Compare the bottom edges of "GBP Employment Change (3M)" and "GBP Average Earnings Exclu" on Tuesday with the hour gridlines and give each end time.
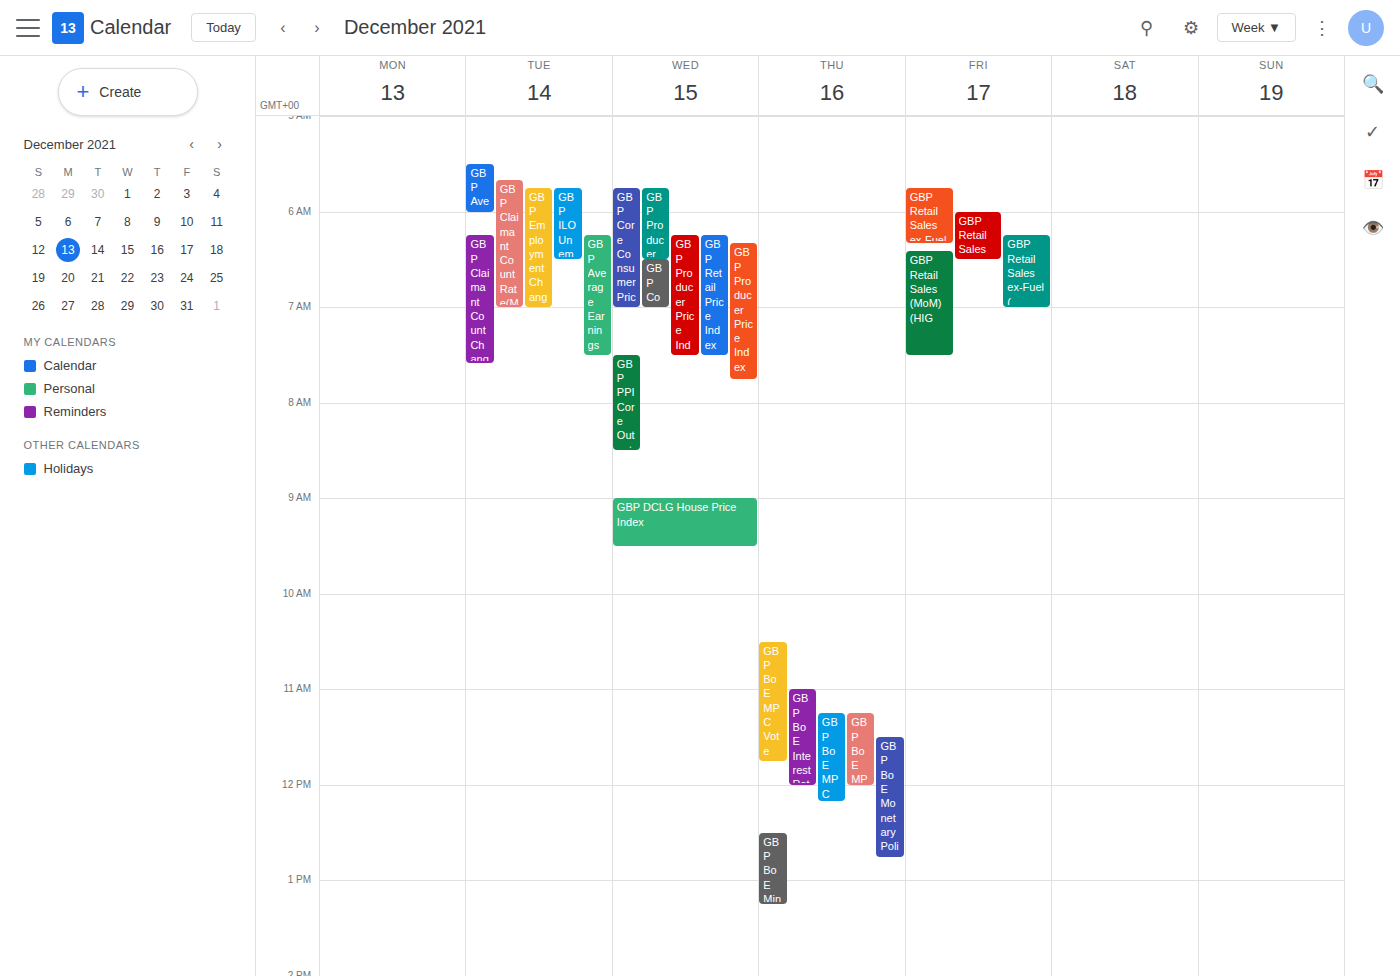
"GBP Employment Change (3M)": 07:00, exactly on the 07:00 line. "GBP Average Earnings Exclu": 06:00, exactly on the 06:00 line.